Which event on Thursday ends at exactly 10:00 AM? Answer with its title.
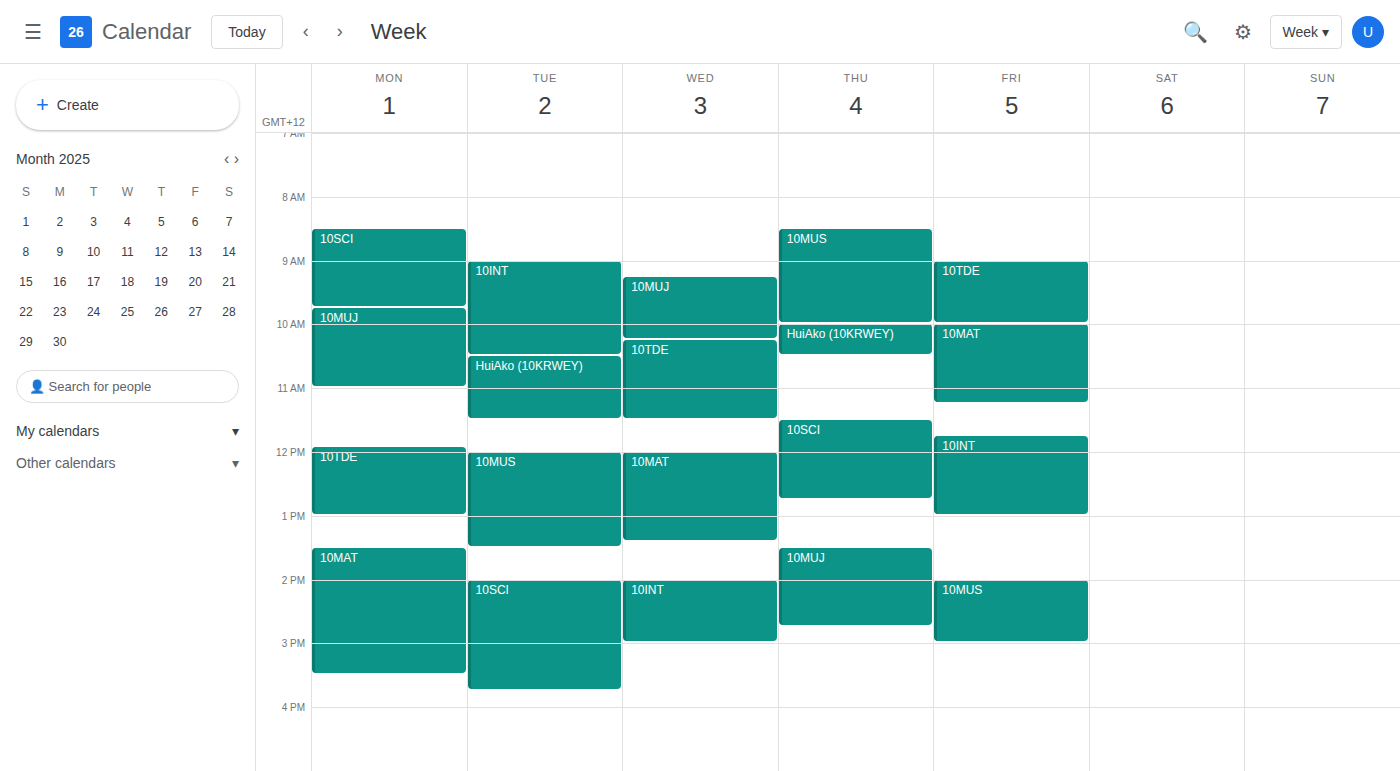
"10MUS"